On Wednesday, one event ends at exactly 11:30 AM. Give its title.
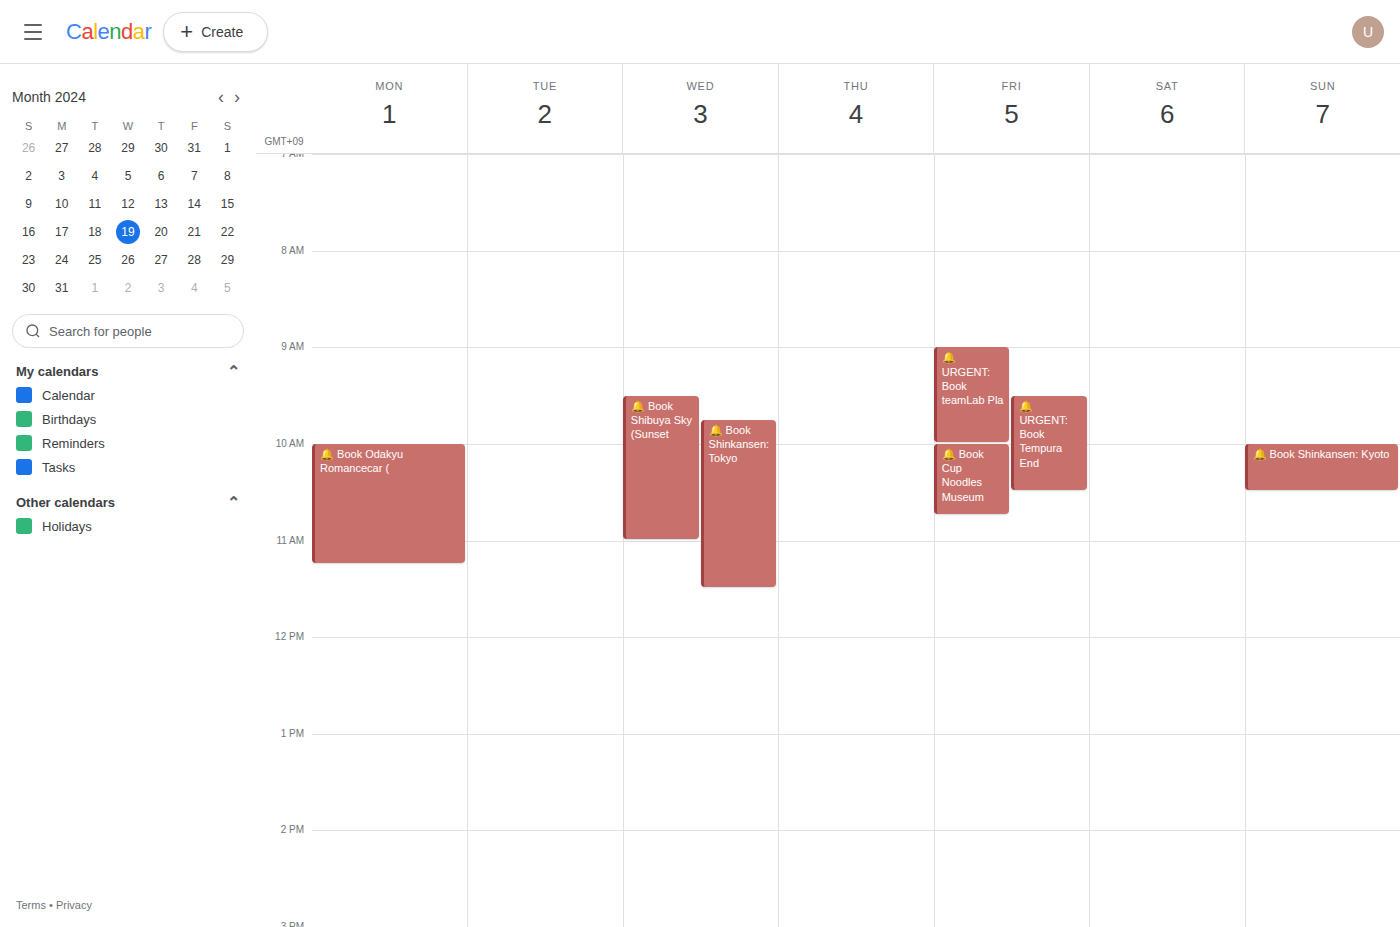
"🔔 Book Shinkansen: Tokyo"